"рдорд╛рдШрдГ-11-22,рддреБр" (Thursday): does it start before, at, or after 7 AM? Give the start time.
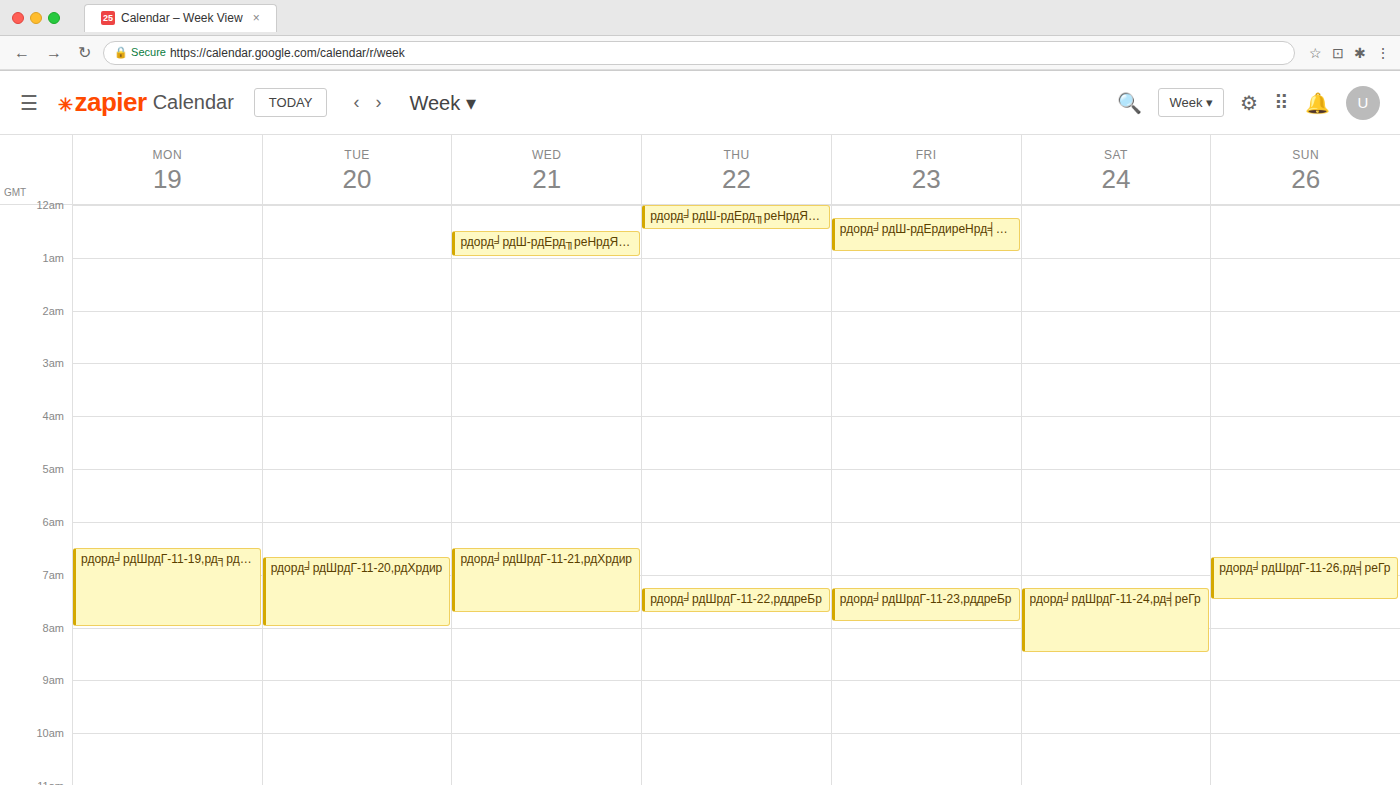
7:15 AM -- after 7 AM, 15 minutes below the 7 AM line.